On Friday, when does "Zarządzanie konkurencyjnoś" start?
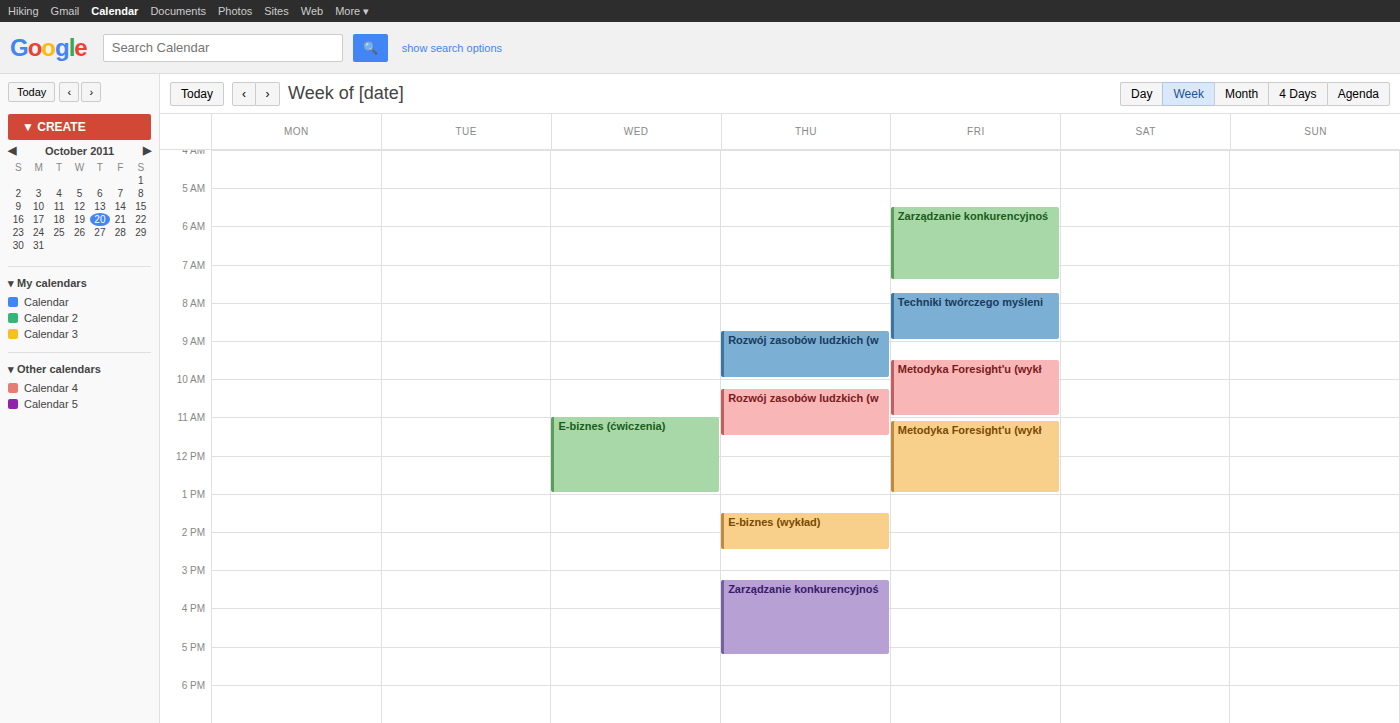
5:30 AM